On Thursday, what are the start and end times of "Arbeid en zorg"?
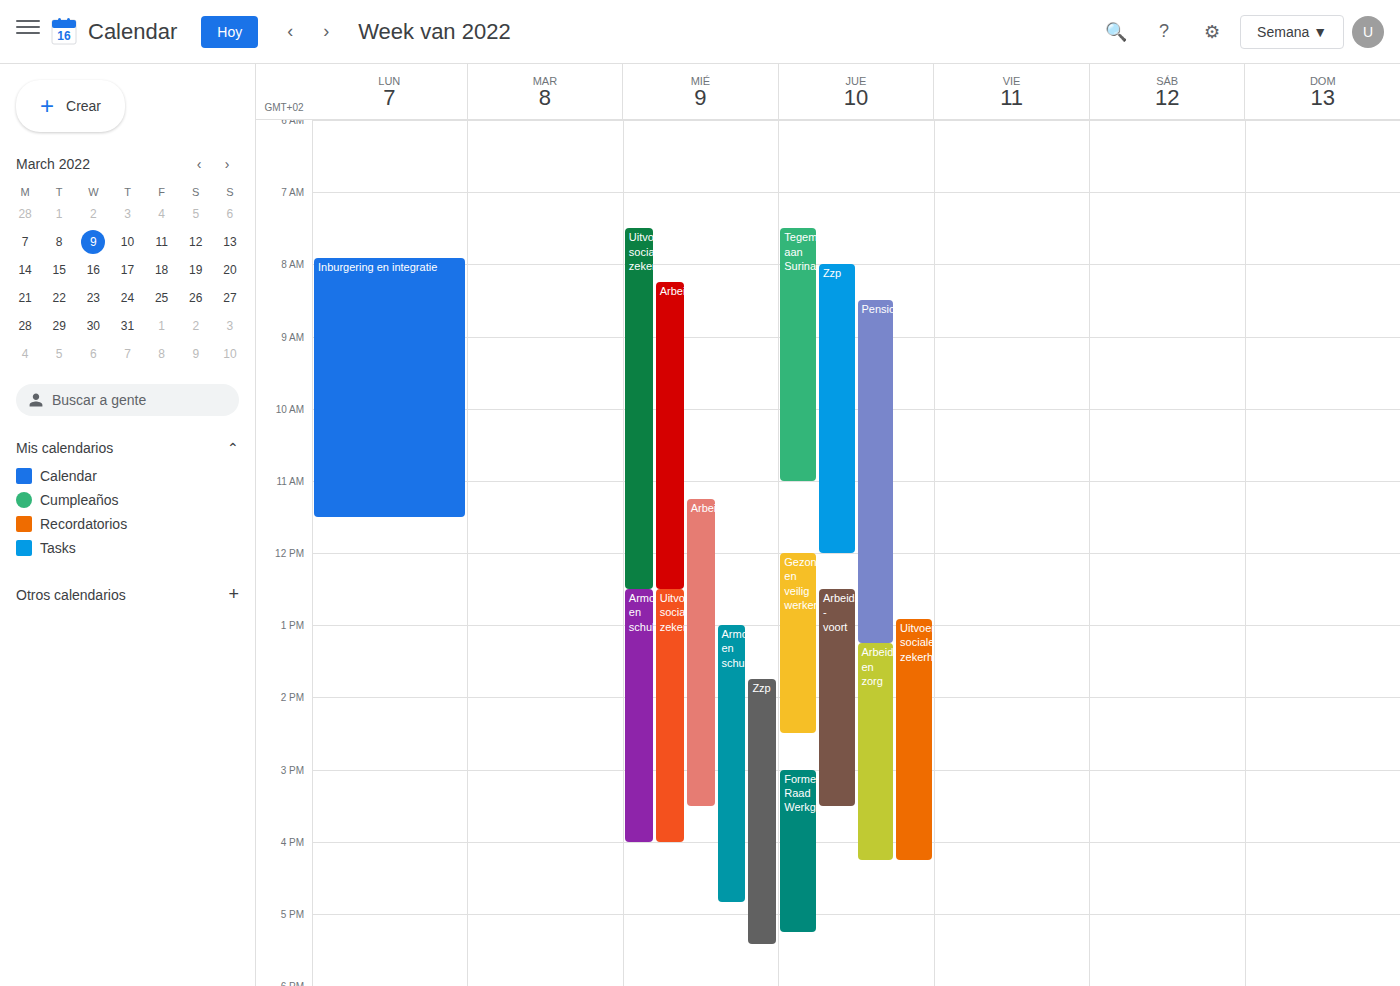
1:15 PM to 4:15 PM